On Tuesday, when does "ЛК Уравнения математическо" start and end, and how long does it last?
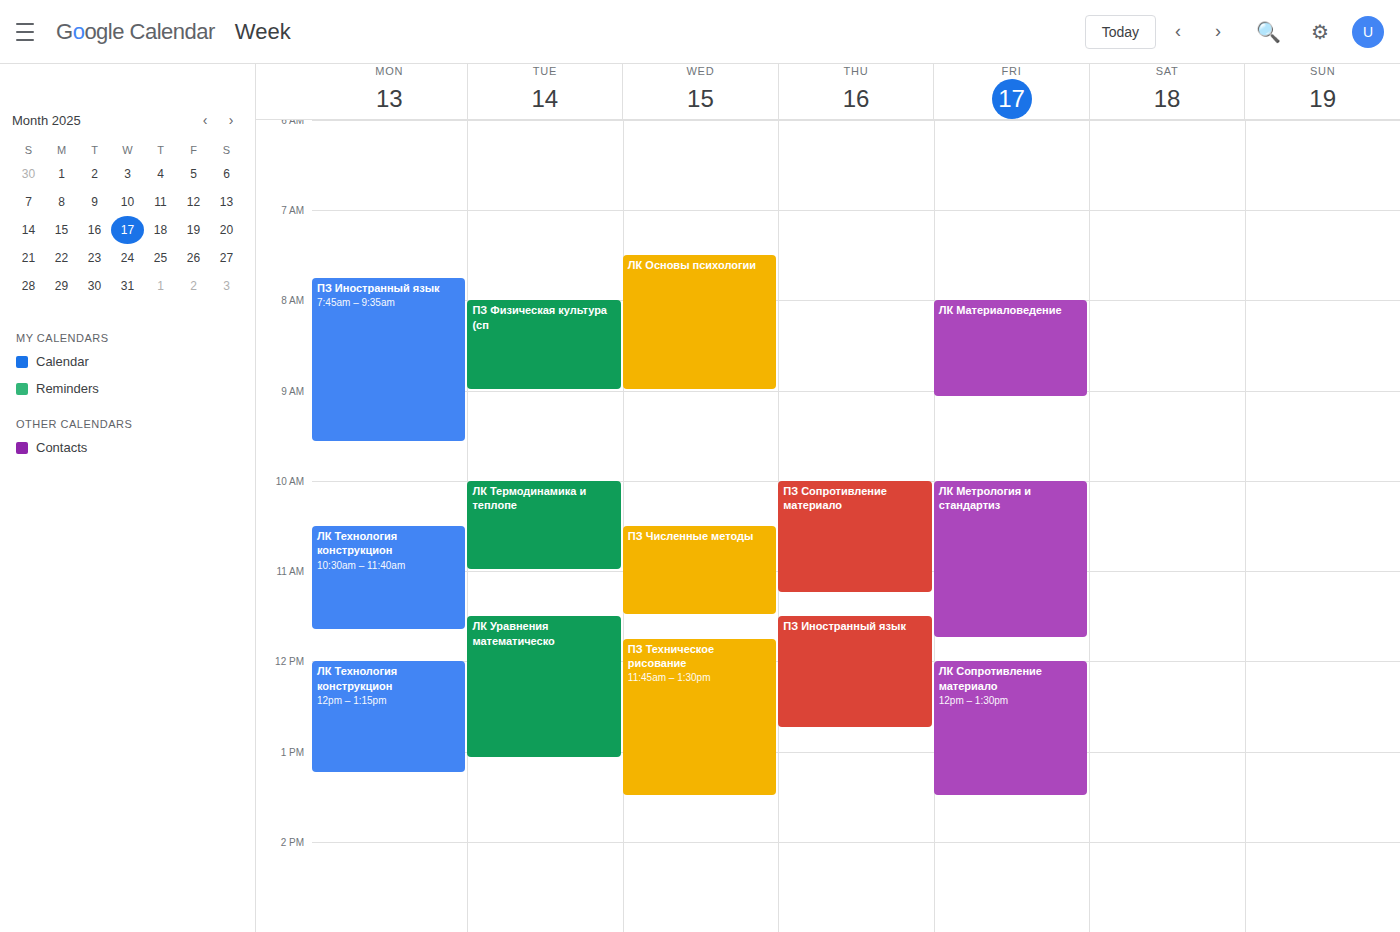
11:30 AM to 1:05 PM, 1 hour 35 minutes